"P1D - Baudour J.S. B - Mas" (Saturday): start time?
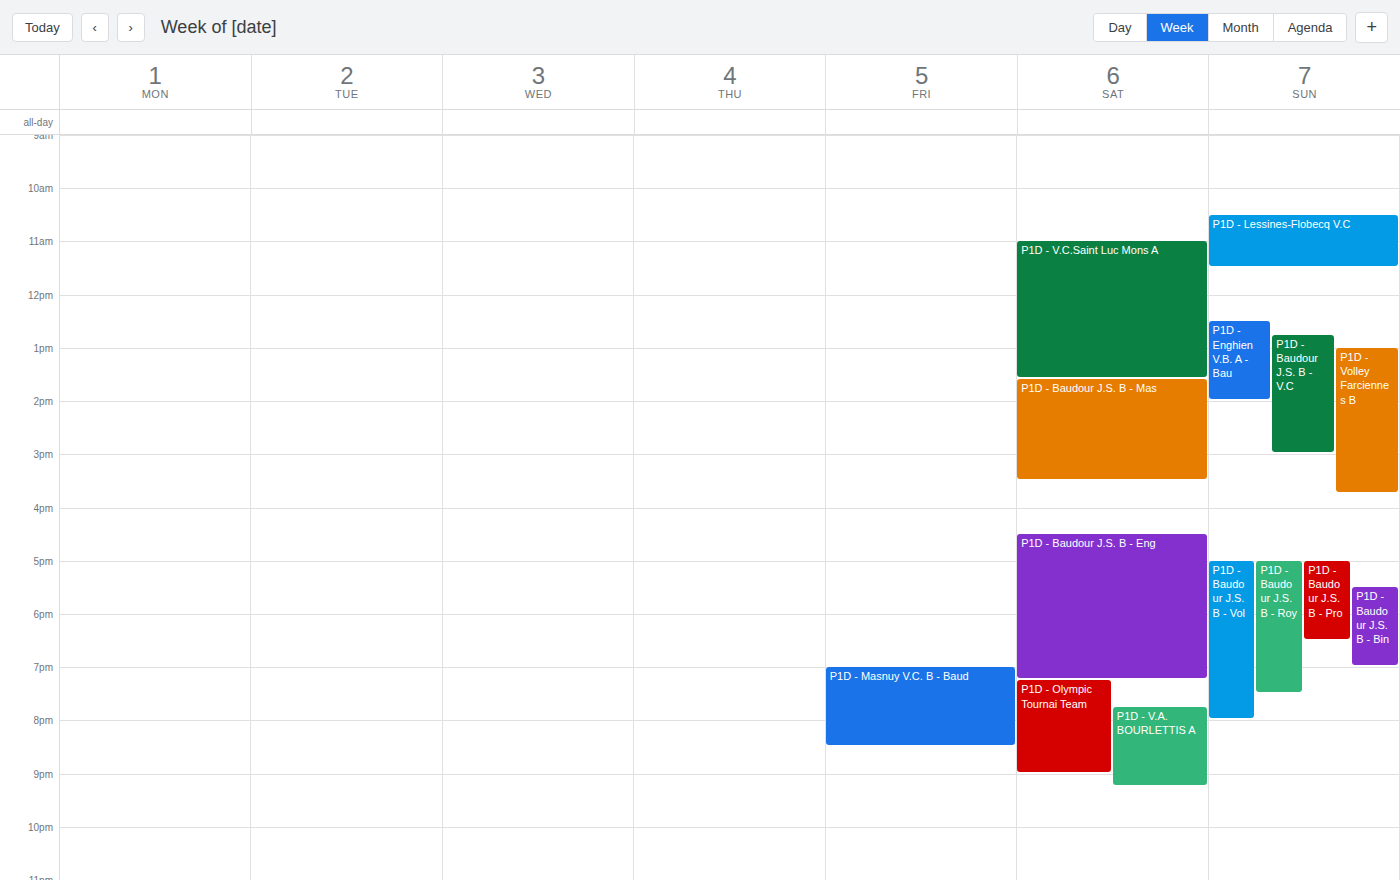
1:35 PM